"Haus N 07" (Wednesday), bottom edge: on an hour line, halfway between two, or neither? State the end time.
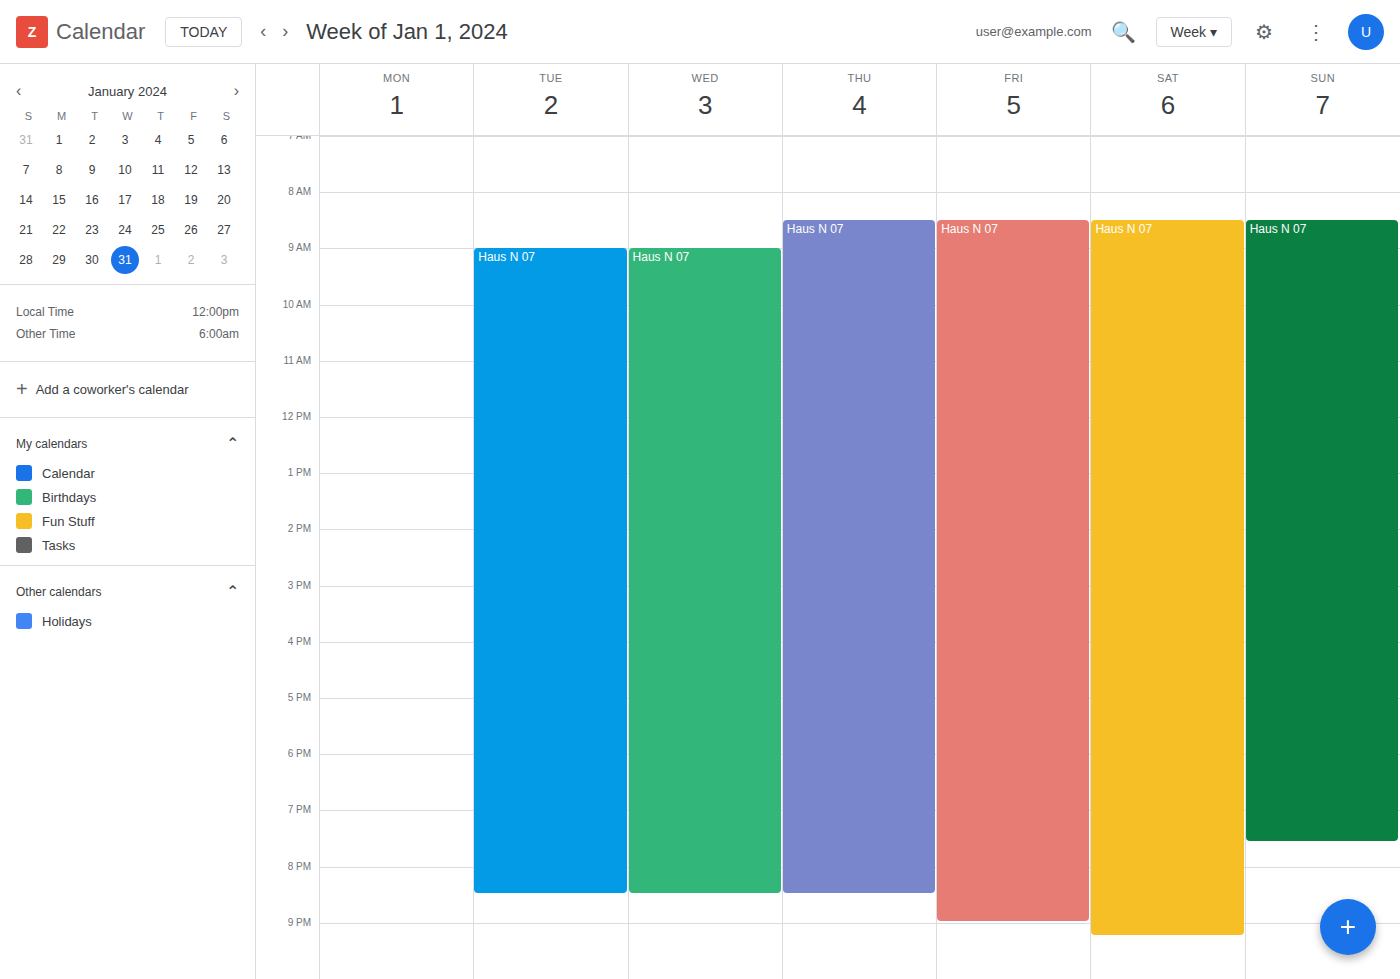
8:30 PM -- halfway between the 8 PM and 9 PM lines.